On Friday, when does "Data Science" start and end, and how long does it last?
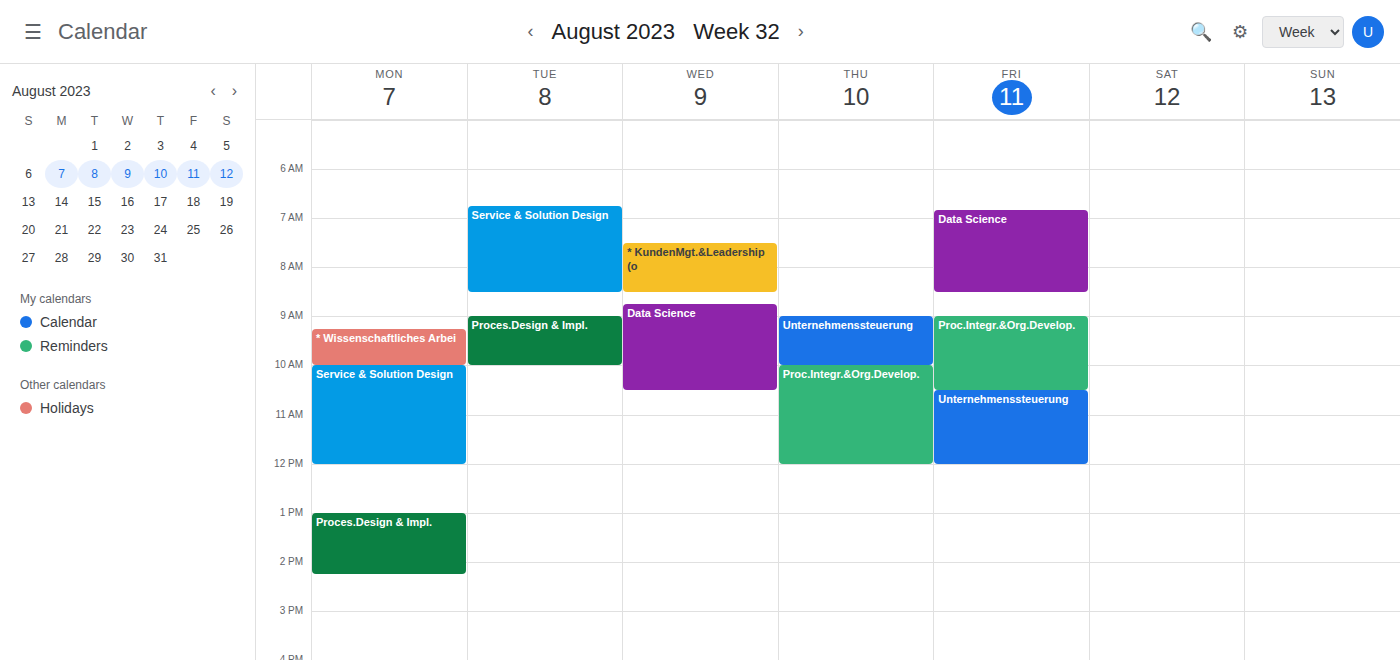
6:50 AM to 8:30 AM, 1 hour 40 minutes